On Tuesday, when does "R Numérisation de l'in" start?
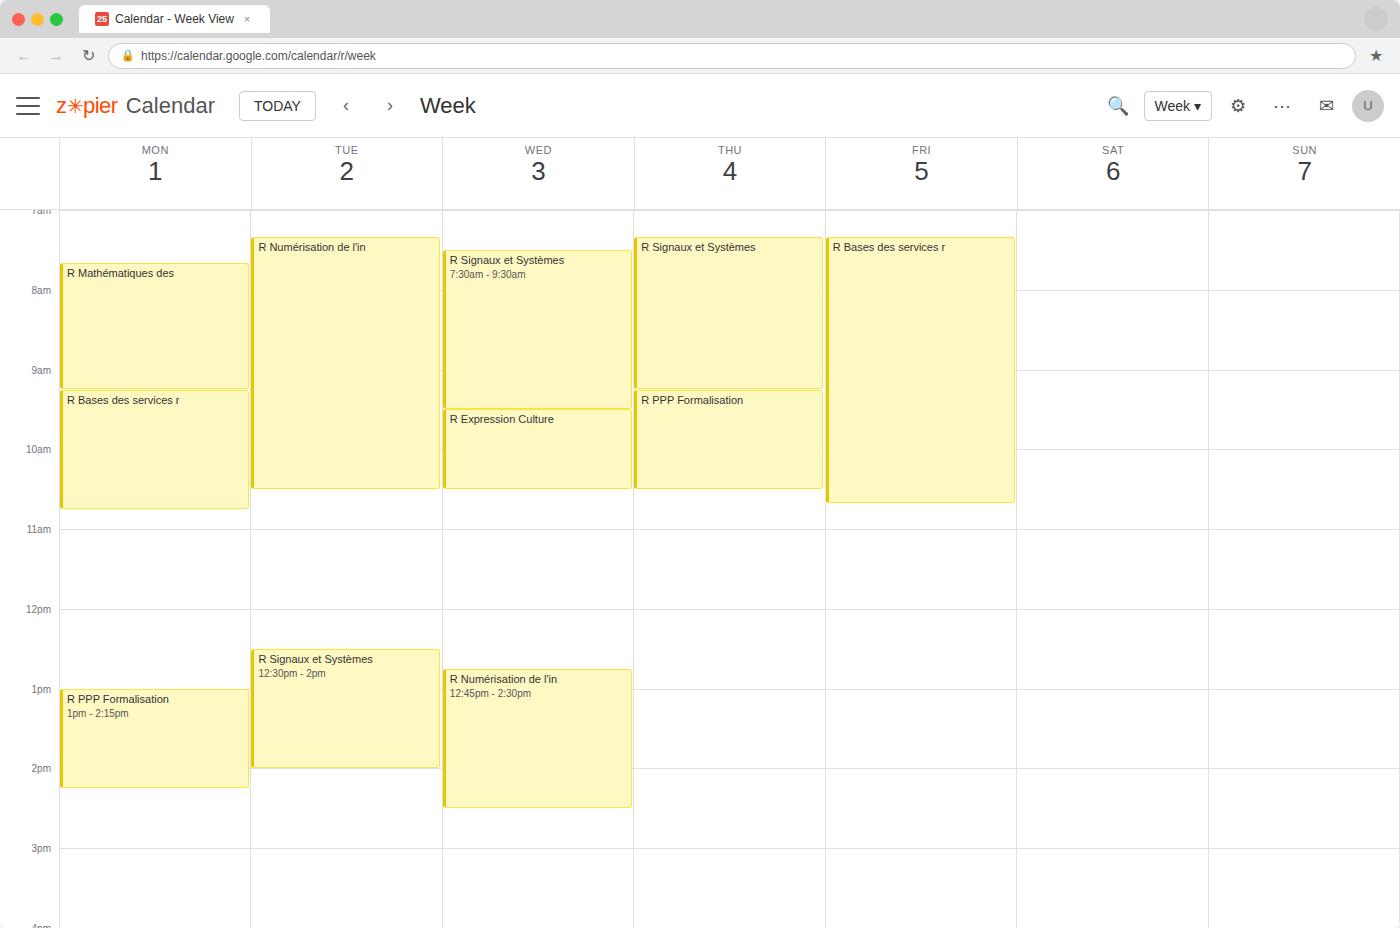
07:20